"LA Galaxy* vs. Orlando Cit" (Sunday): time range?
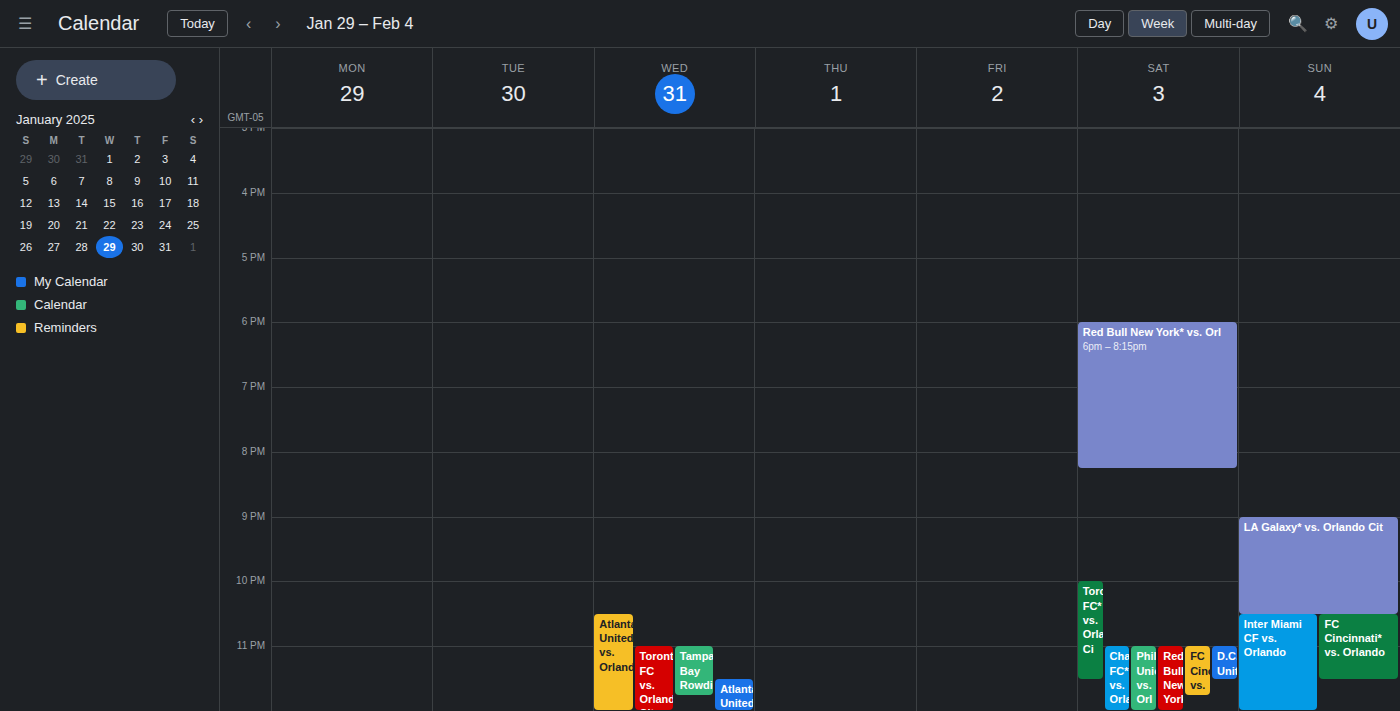
9:00 PM to 10:30 PM